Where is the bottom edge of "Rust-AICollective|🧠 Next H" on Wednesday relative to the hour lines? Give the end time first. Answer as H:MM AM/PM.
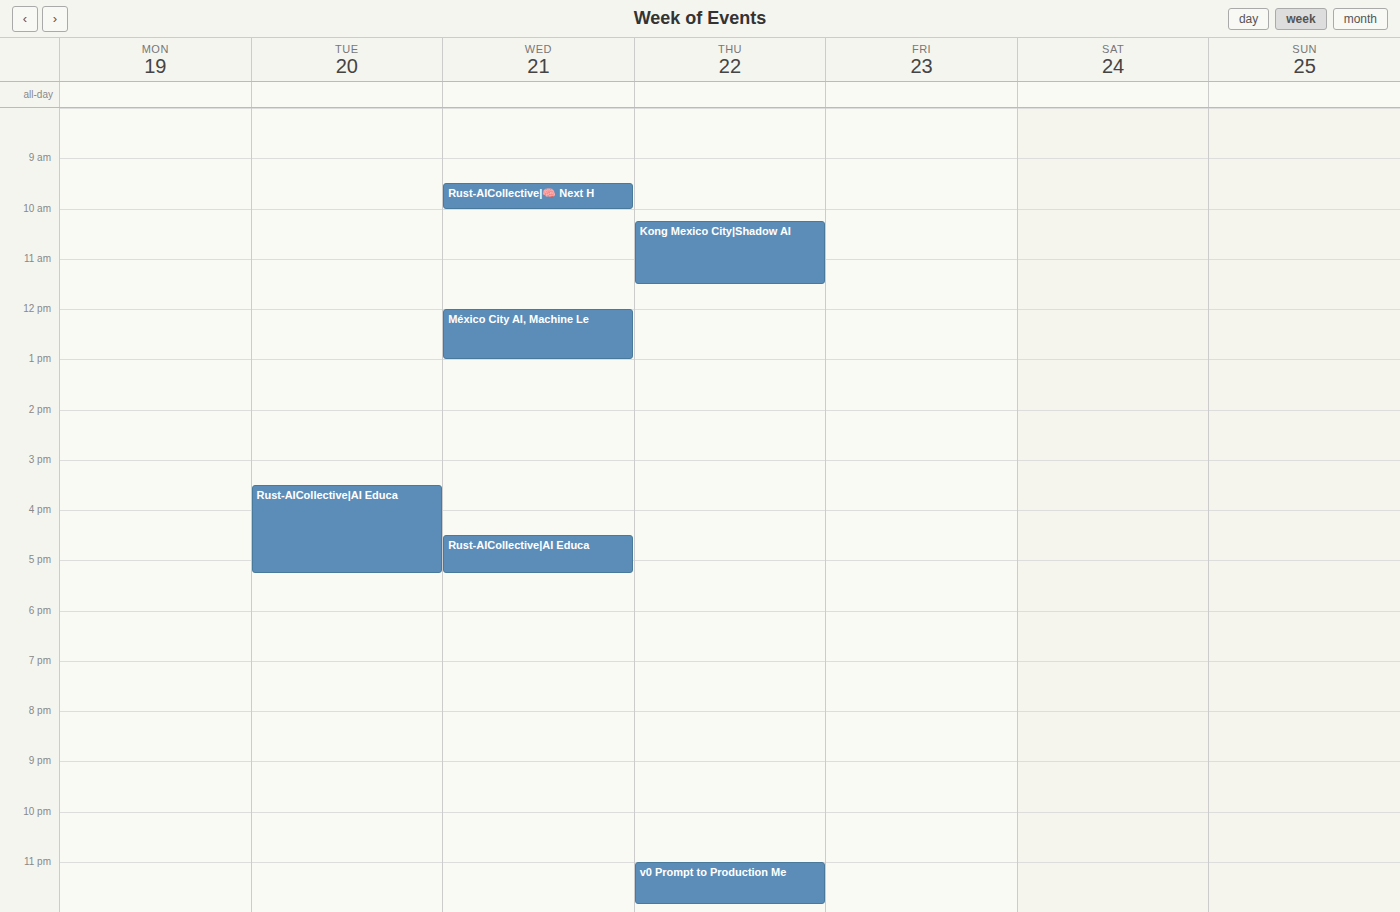
10:00 AM -- exactly on the 10 AM line.